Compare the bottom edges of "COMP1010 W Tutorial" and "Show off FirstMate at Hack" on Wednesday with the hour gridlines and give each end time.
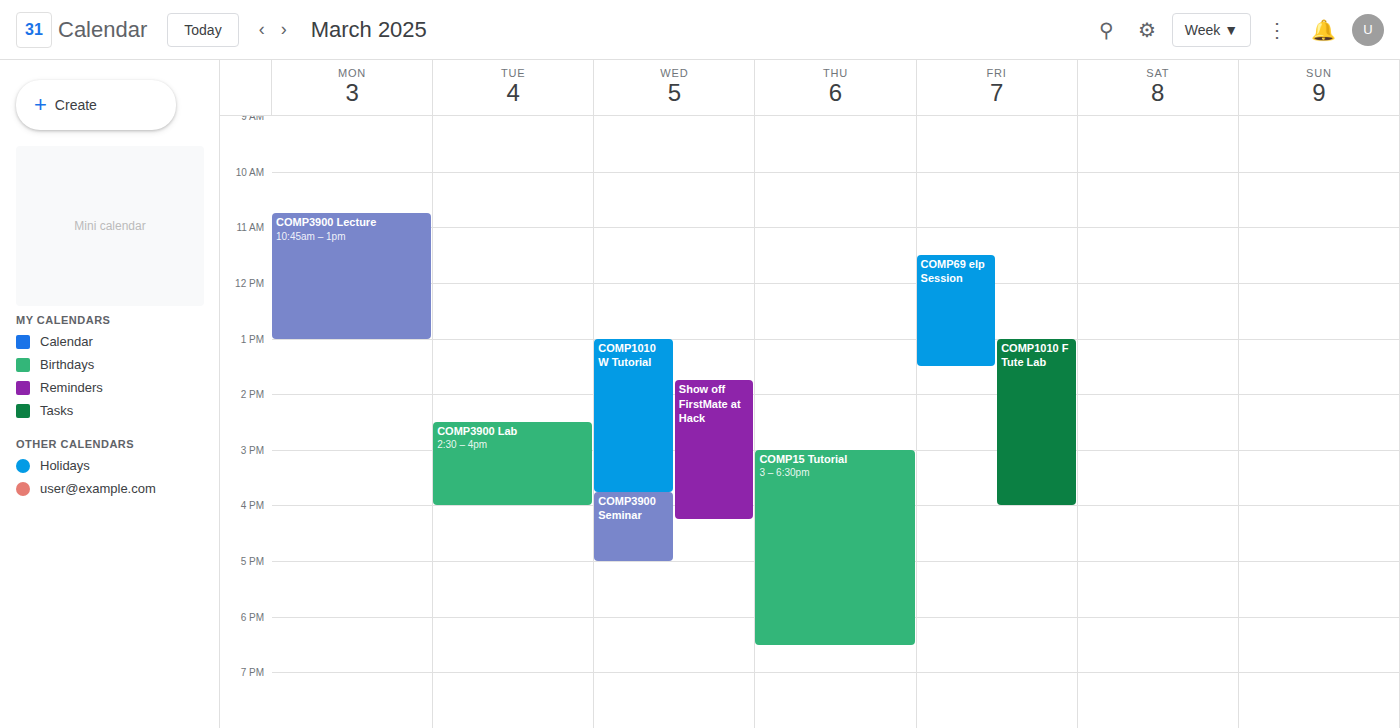
"COMP1010 W Tutorial": 3:45 PM, neither: three quarters of the way from the 3 PM line to the 4 PM line. "Show off FirstMate at Hack": 4:15 PM, neither: a quarter of the way from the 4 PM line to the 5 PM line.